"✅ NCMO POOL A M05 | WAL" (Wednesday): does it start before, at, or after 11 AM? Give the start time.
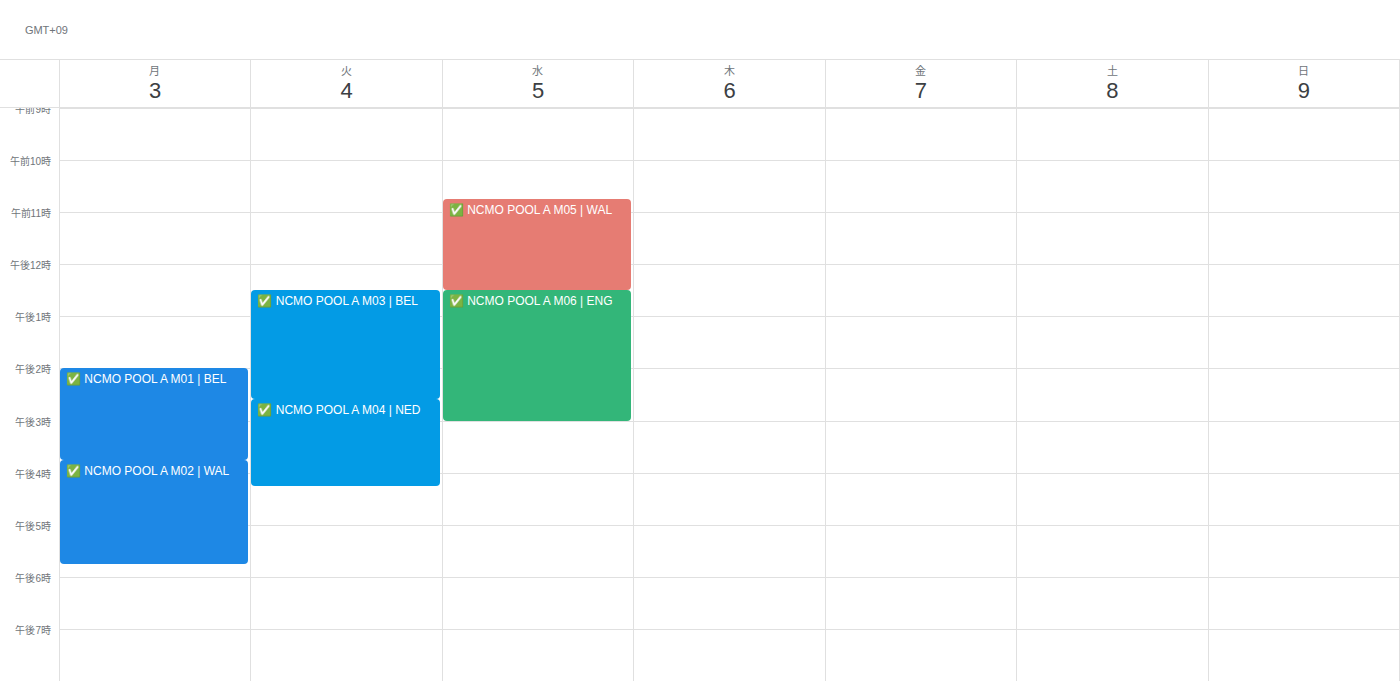
10:45 AM -- before 11 AM, 15 minutes above the 11 AM line.